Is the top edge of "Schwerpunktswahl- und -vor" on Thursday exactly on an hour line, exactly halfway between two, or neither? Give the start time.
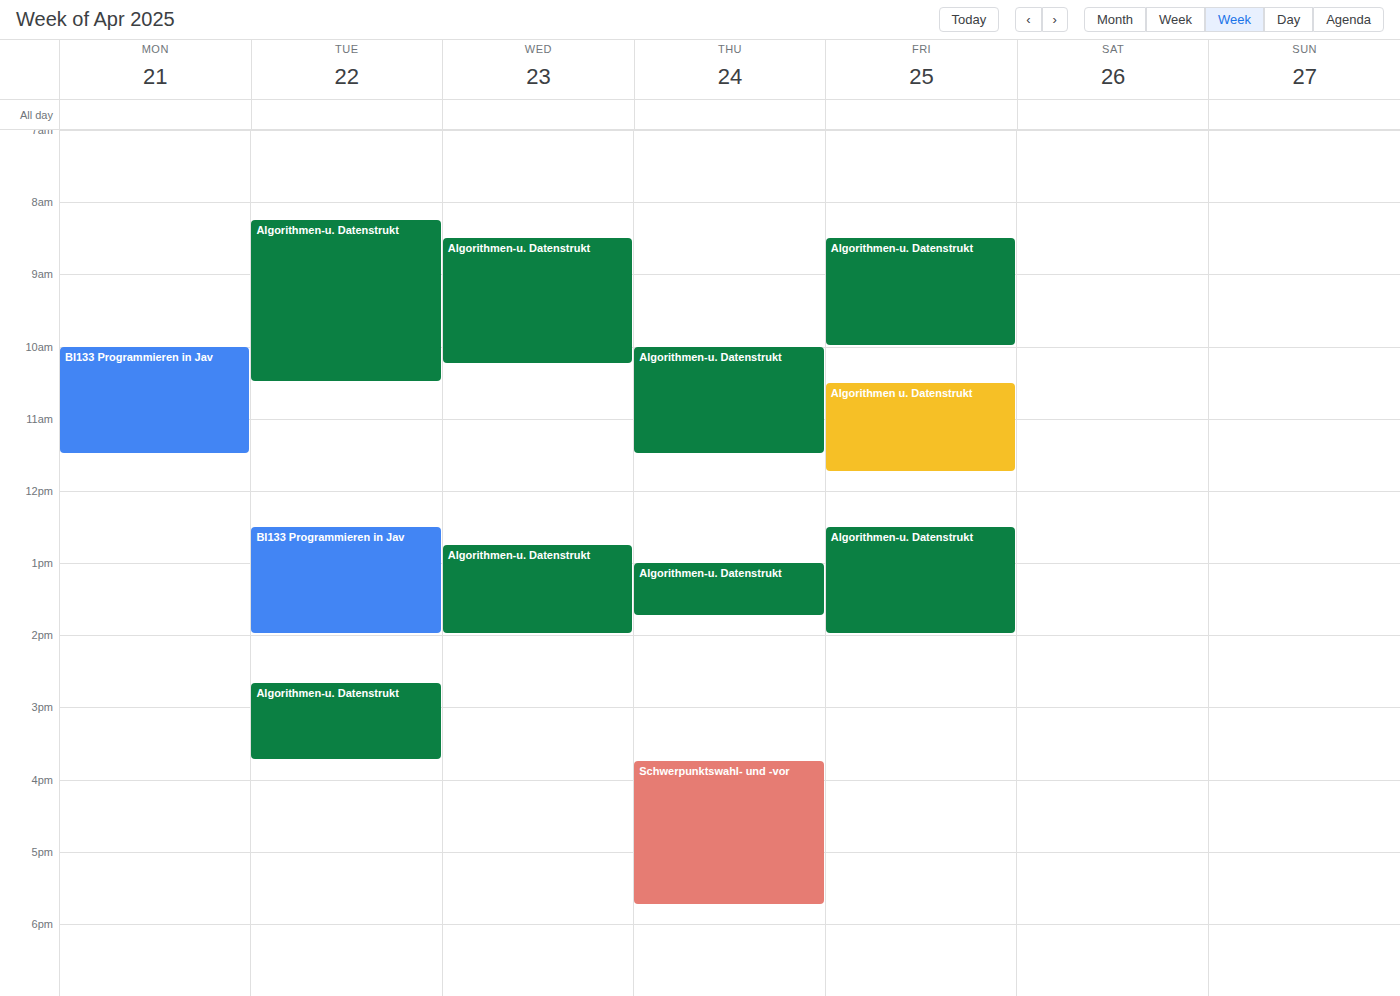
3:45 PM -- neither: three quarters of the way from the 3 PM line to the 4 PM line.